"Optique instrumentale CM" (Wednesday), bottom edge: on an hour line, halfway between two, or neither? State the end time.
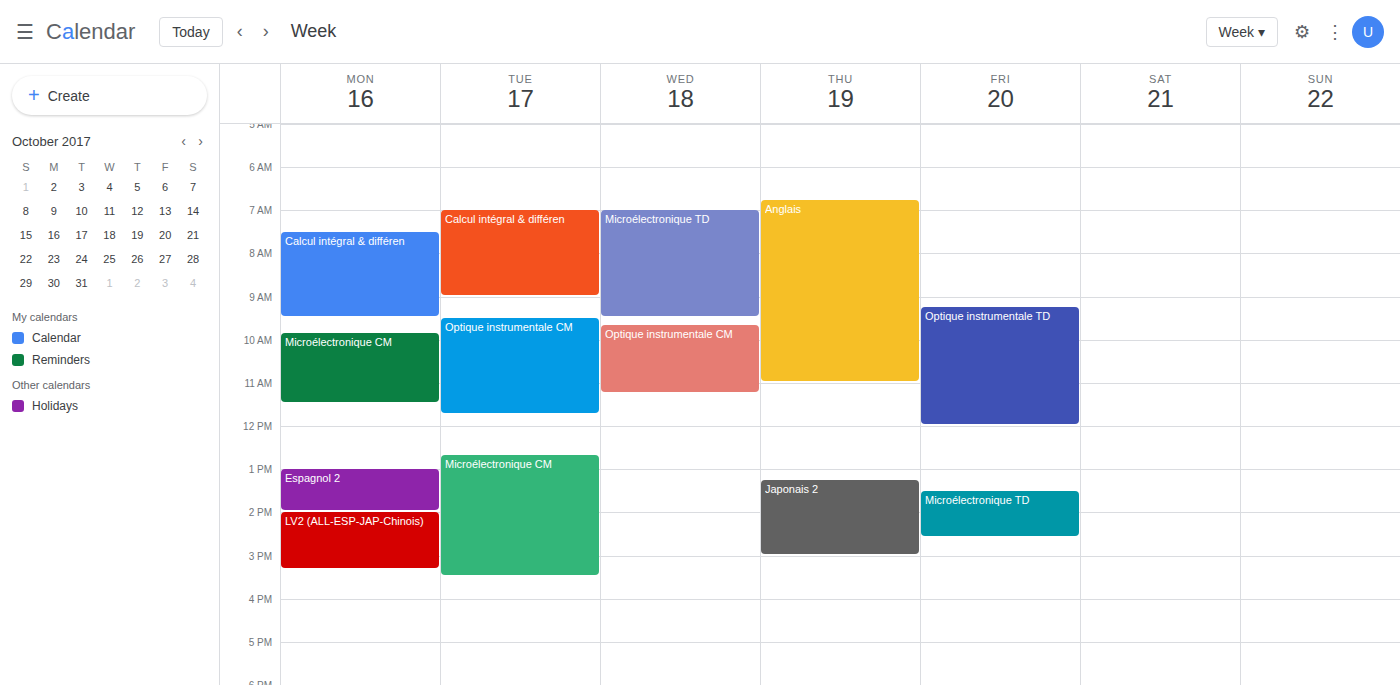
11:15 AM -- neither: a quarter of the way from the 11 AM line to the 12 PM line.